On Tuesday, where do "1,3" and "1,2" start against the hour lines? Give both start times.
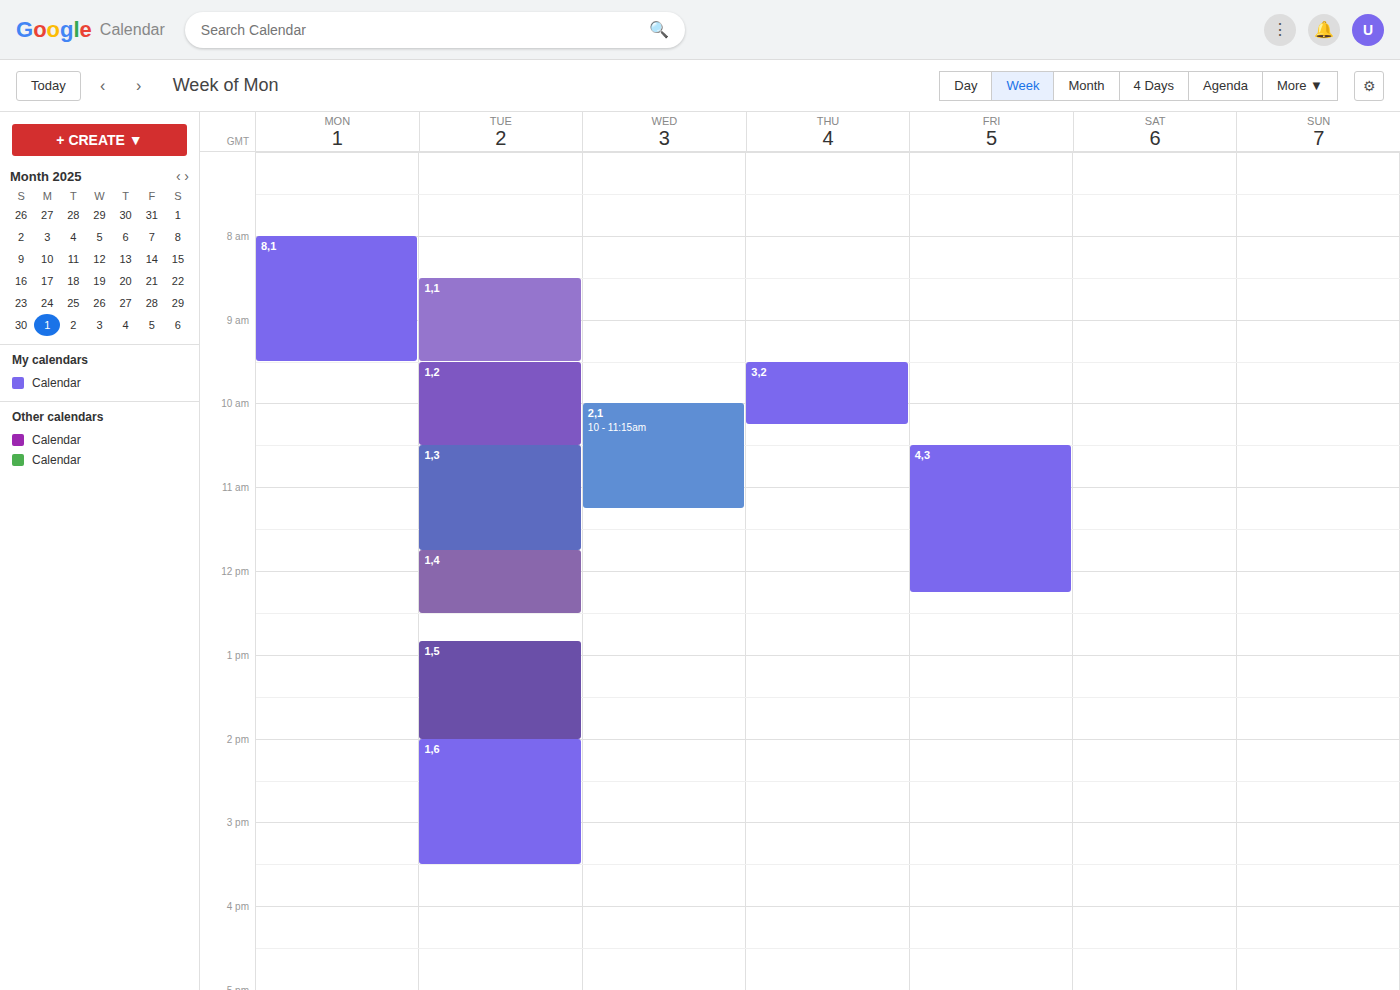
"1,3": 10:30 AM, halfway between the 10 AM and 11 AM lines. "1,2": 9:30 AM, halfway between the 9 AM and 10 AM lines.